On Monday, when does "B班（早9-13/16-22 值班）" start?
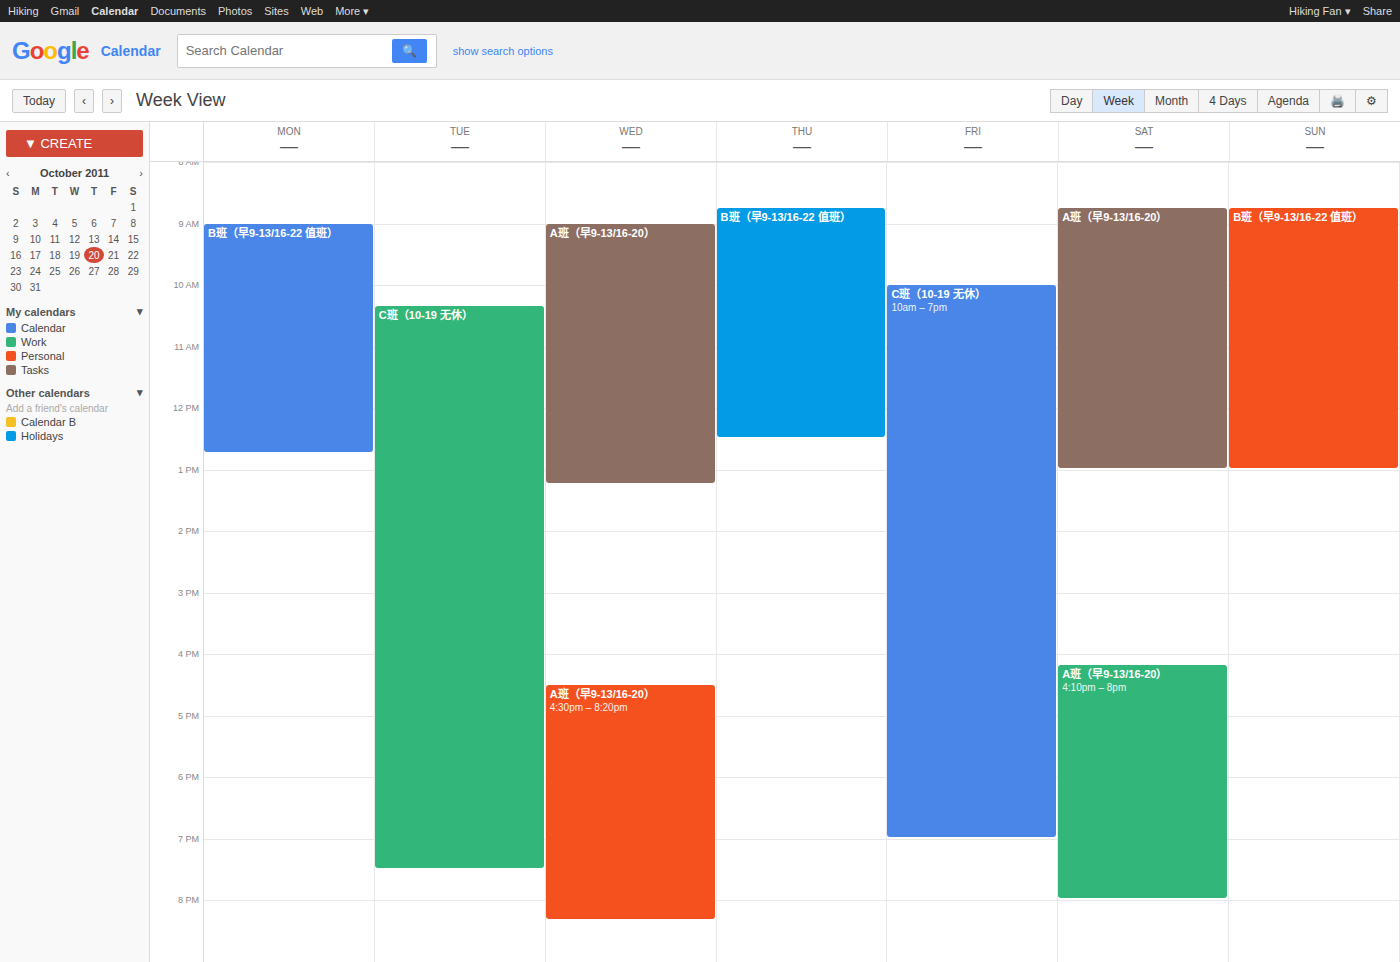
9:00 AM